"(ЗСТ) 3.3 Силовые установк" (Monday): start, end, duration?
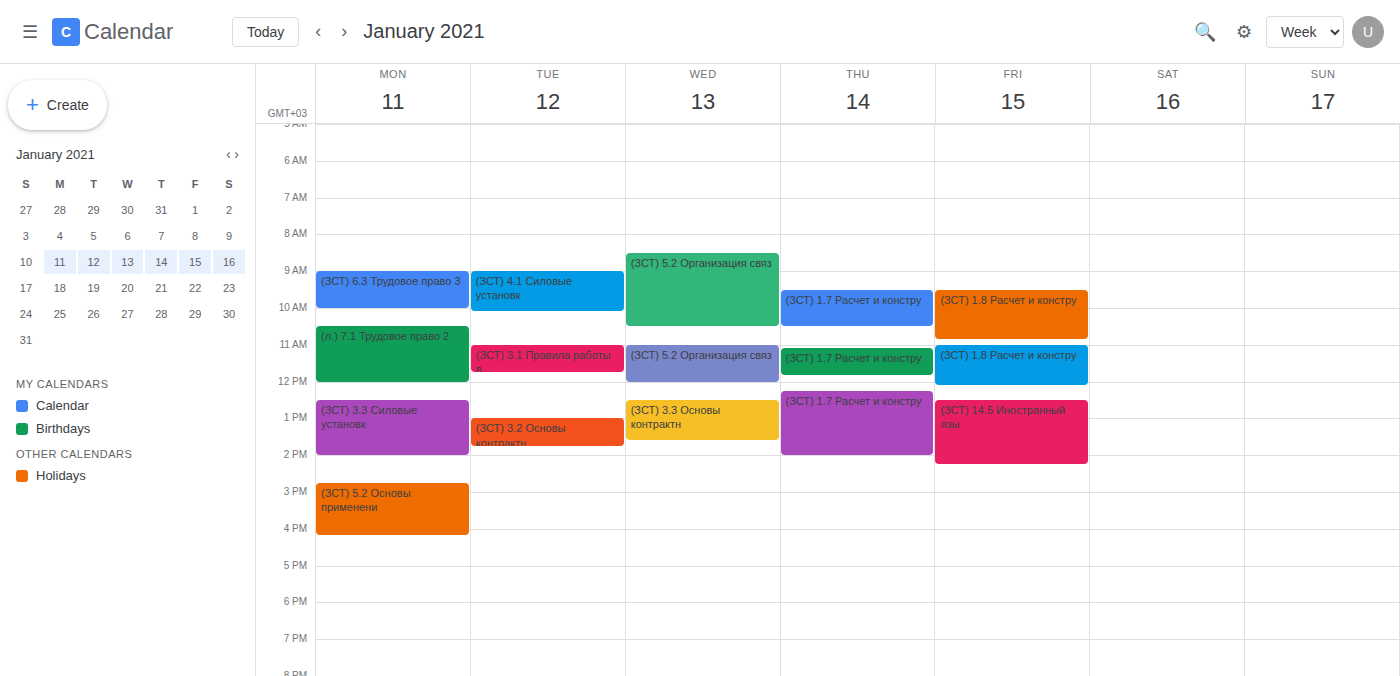
12:30 PM to 2:00 PM, 1 hour 30 minutes